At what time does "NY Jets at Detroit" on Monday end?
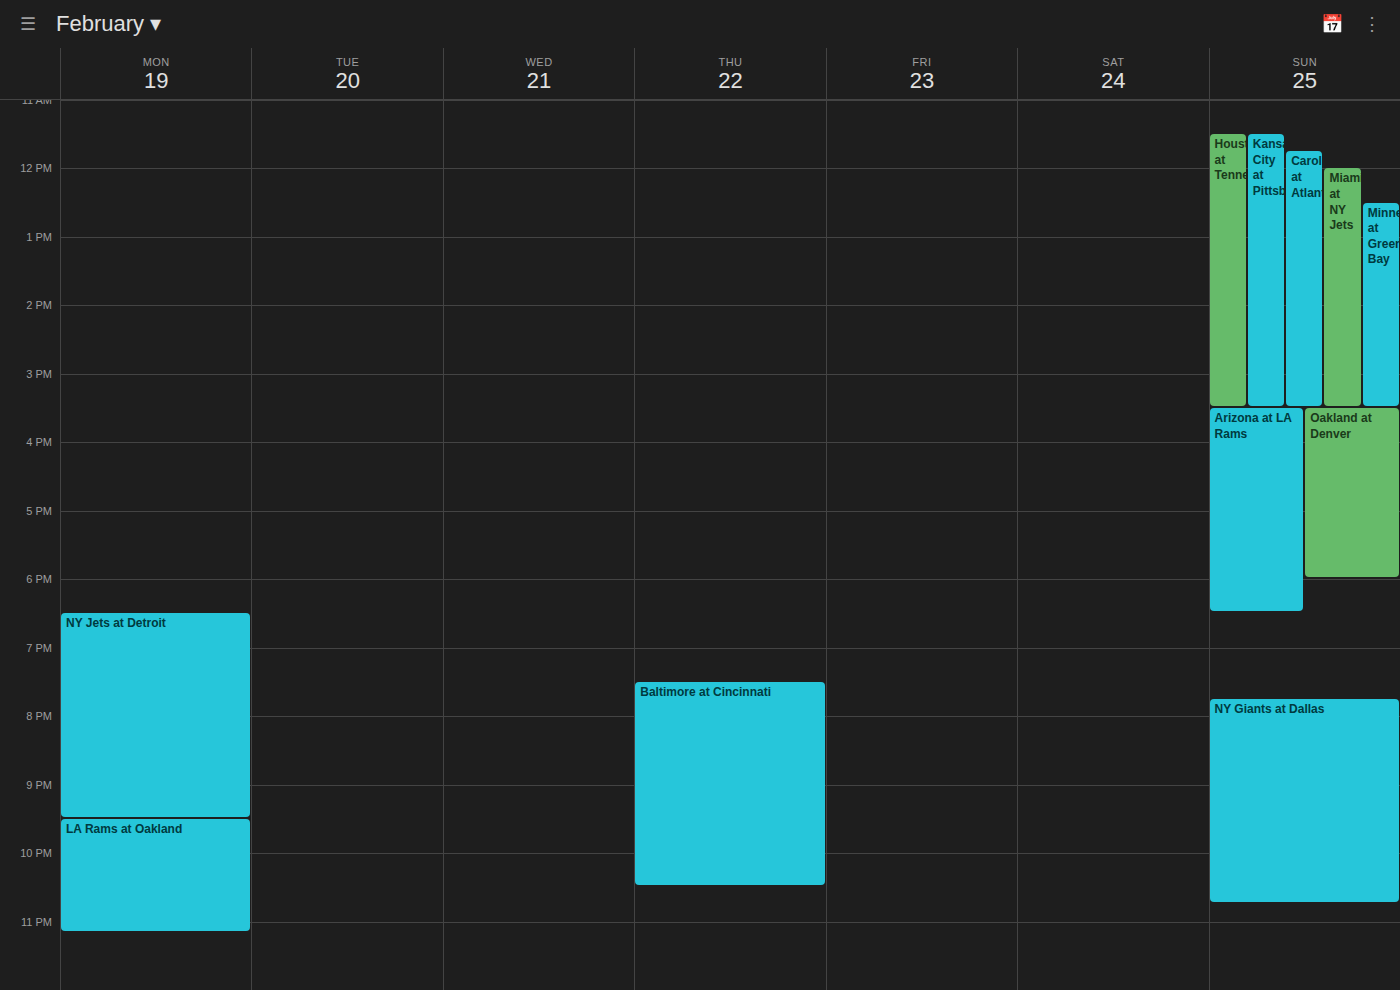
9:30 PM